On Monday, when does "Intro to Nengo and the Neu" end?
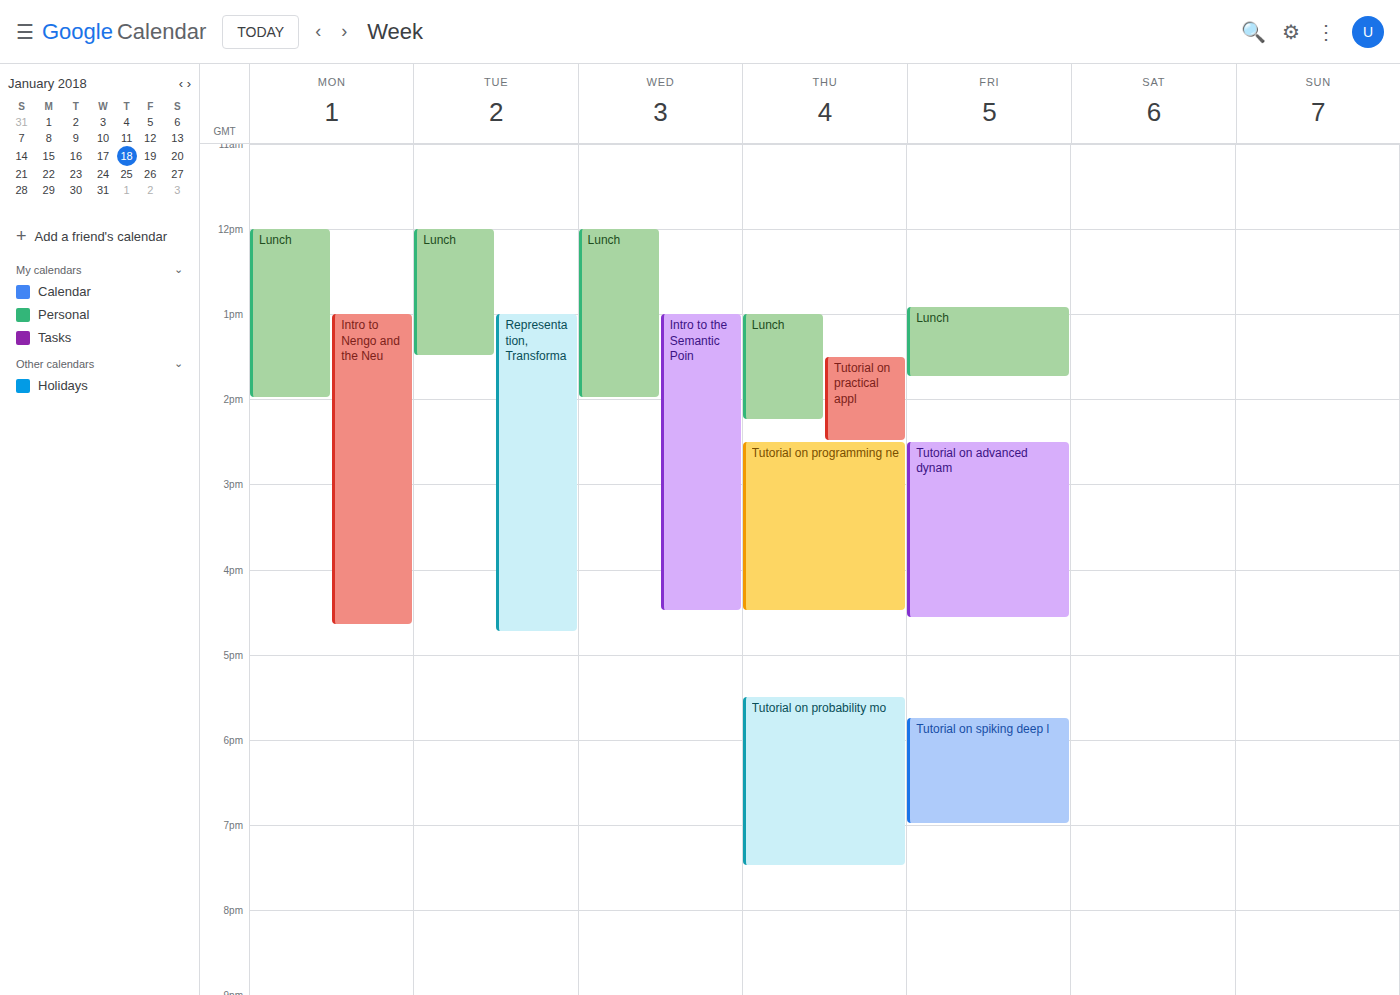
4:40 PM